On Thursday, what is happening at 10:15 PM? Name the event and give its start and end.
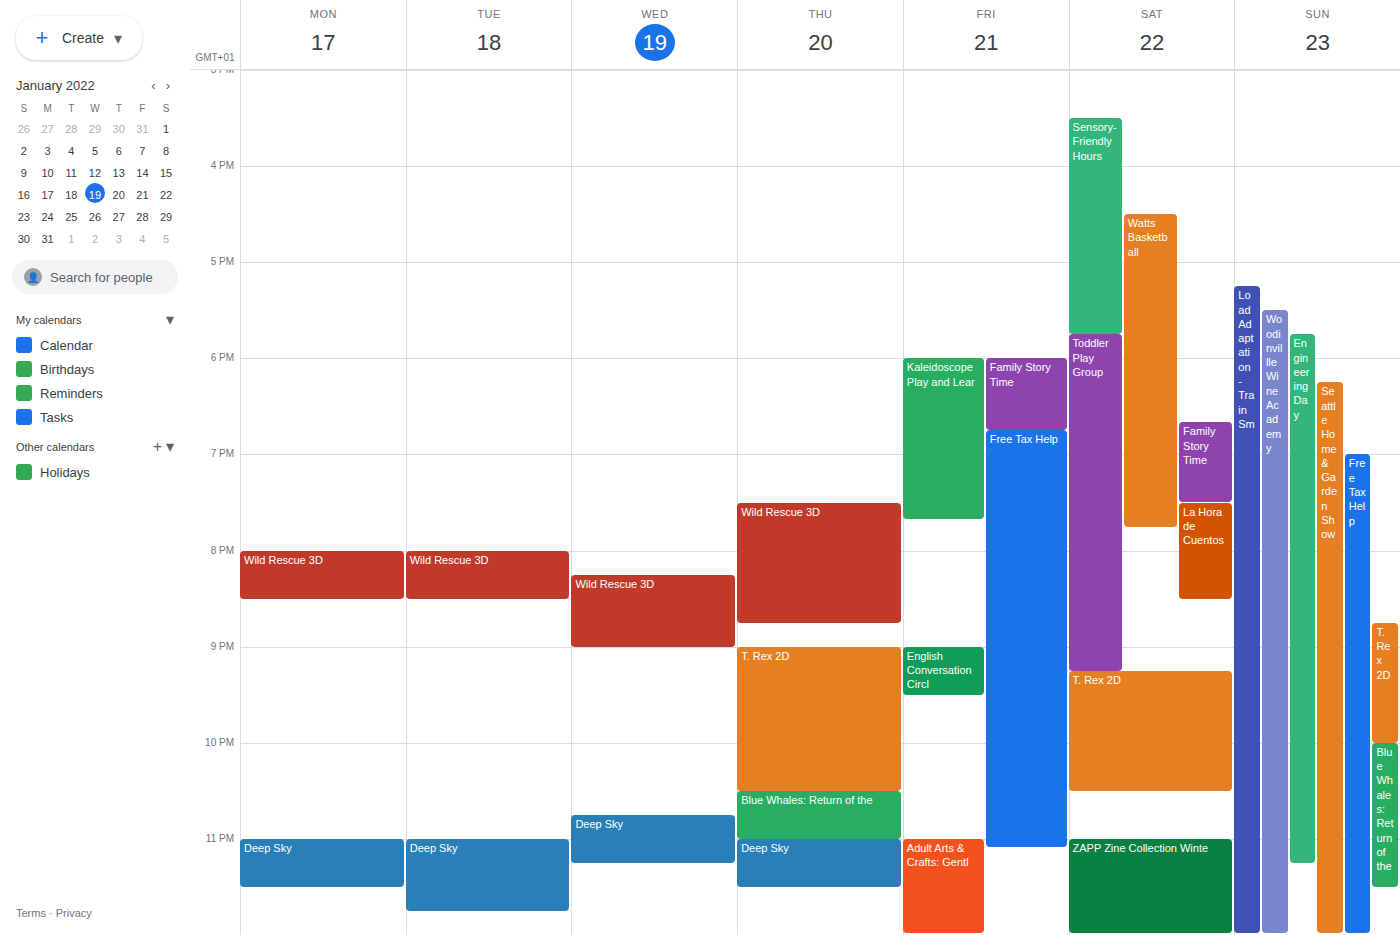
"T. Rex 2D", 9:00 PM to 10:30 PM